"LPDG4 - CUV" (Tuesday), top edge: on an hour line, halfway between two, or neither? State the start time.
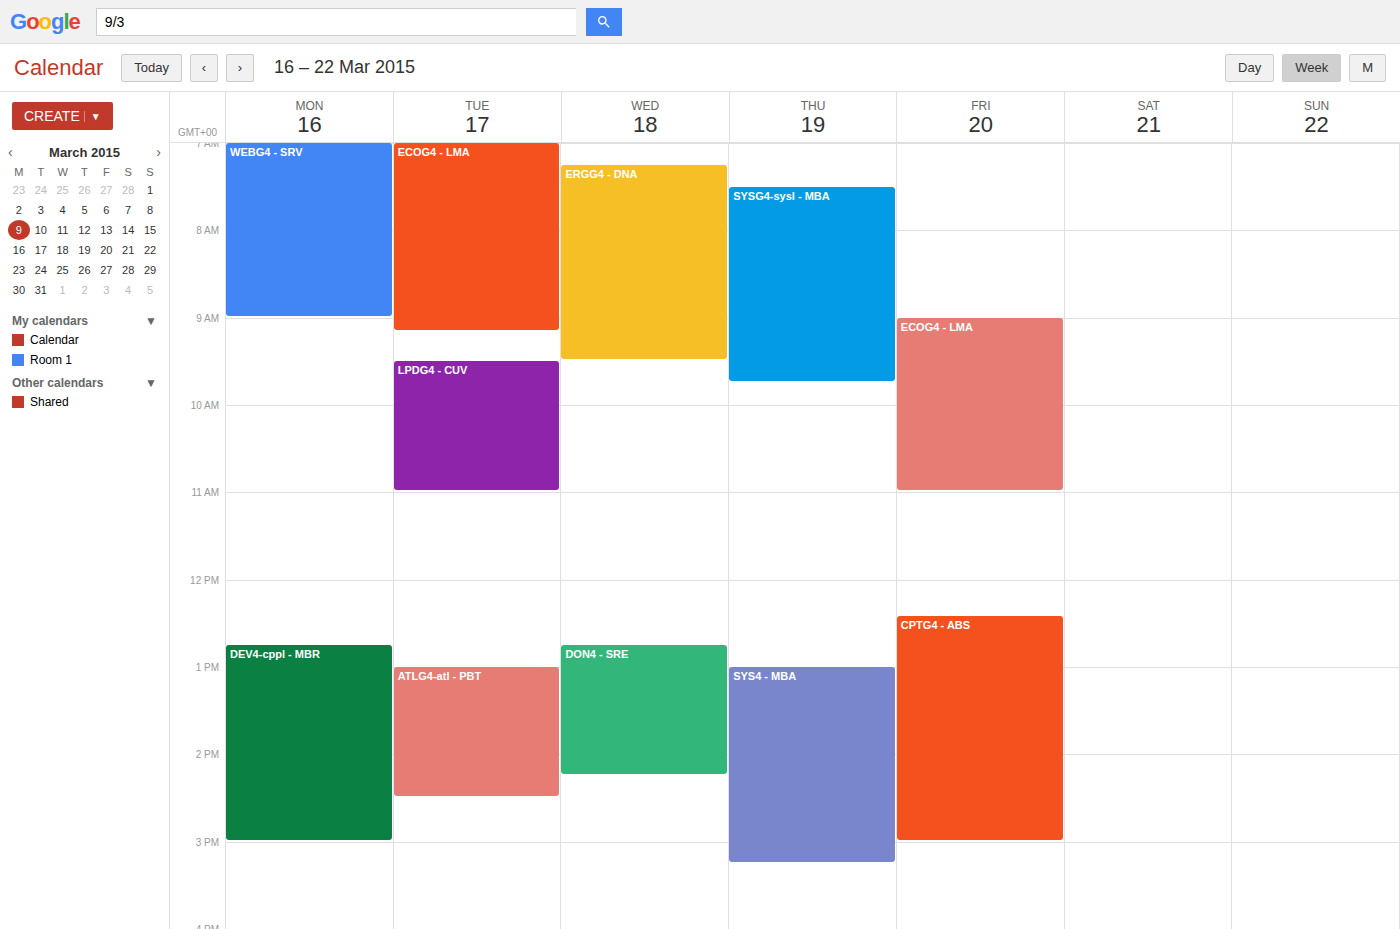
9:30 AM -- halfway between the 9 AM and 10 AM lines.